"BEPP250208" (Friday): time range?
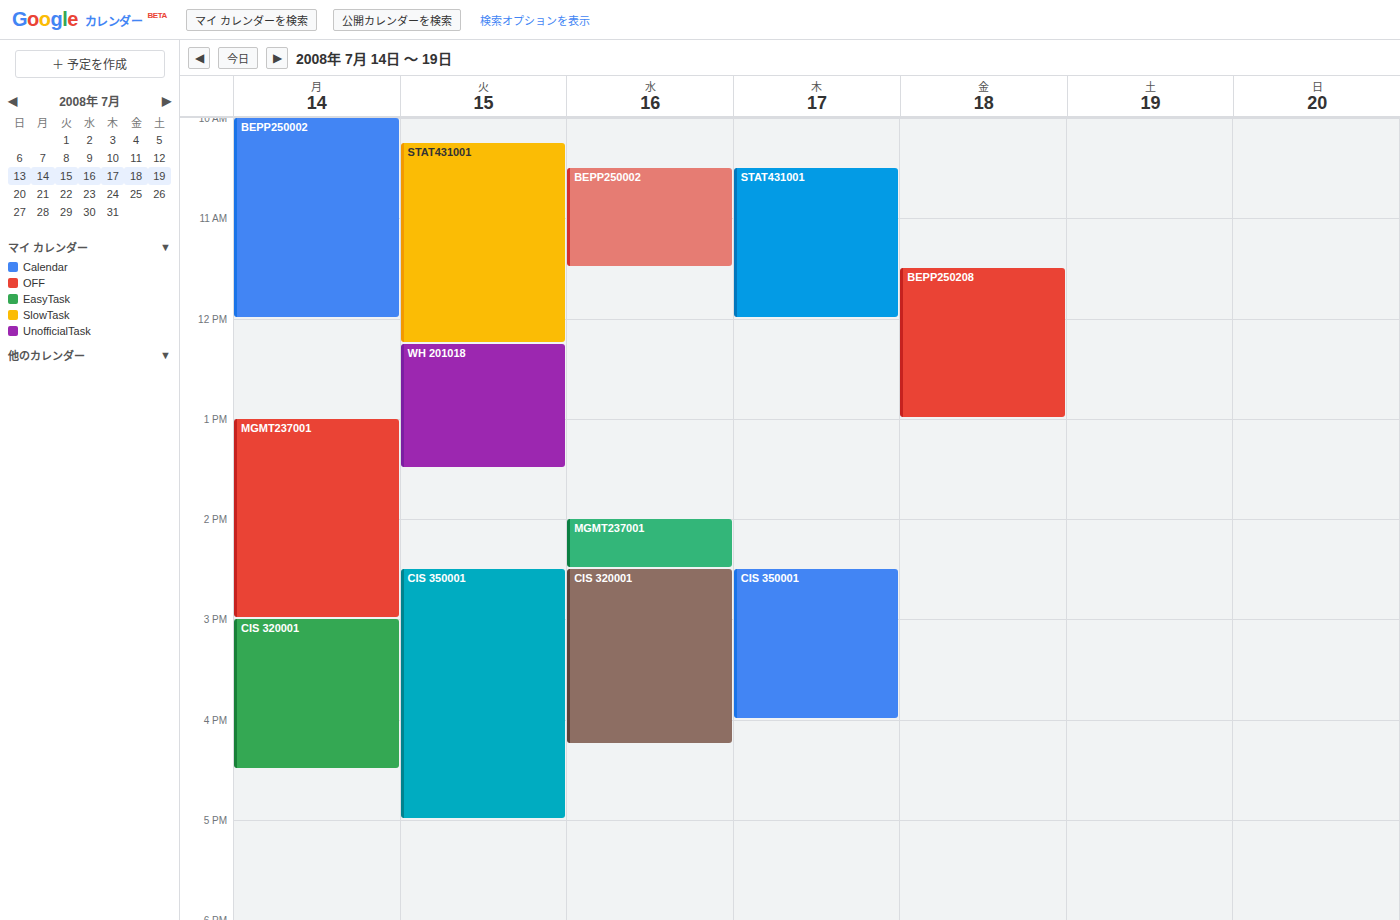
11:30 AM to 1:00 PM